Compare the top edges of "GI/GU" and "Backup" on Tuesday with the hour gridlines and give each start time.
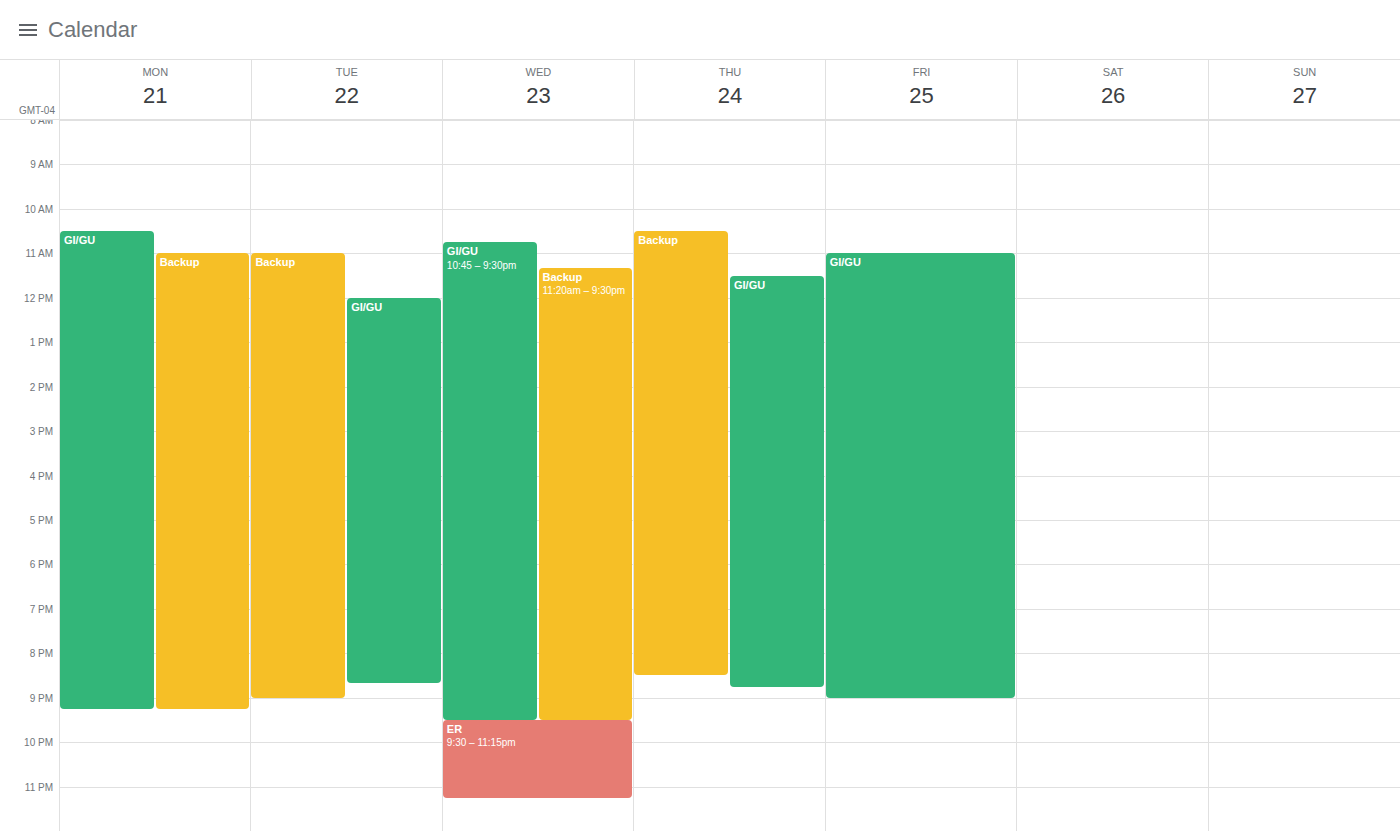
"GI/GU": 12:00 PM, exactly on the 12 PM line. "Backup": 11:00 AM, exactly on the 11 AM line.